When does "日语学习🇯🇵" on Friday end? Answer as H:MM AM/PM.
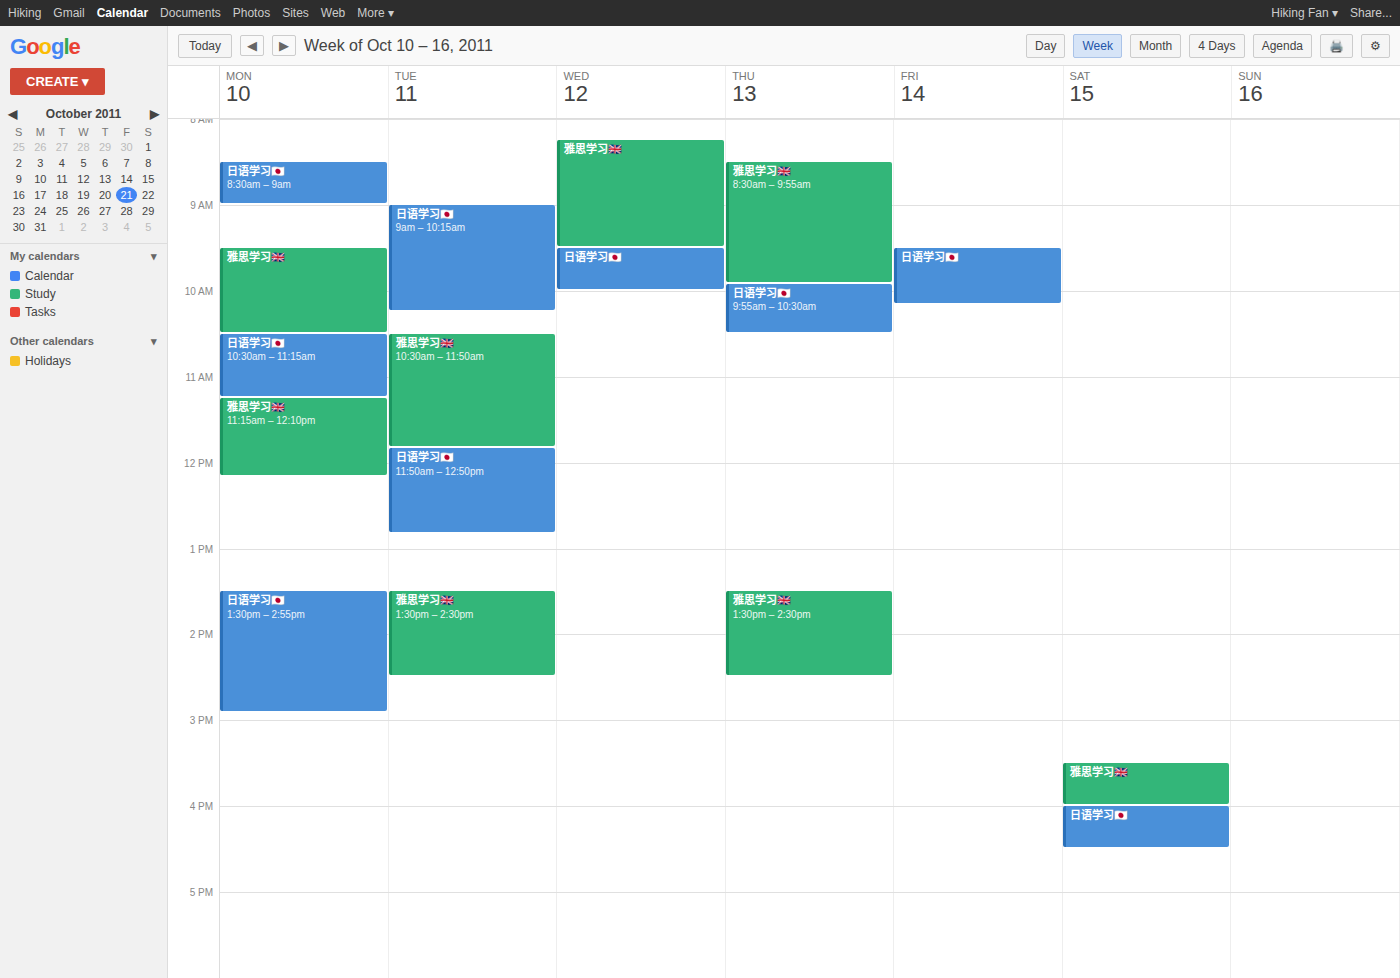
10:10 AM